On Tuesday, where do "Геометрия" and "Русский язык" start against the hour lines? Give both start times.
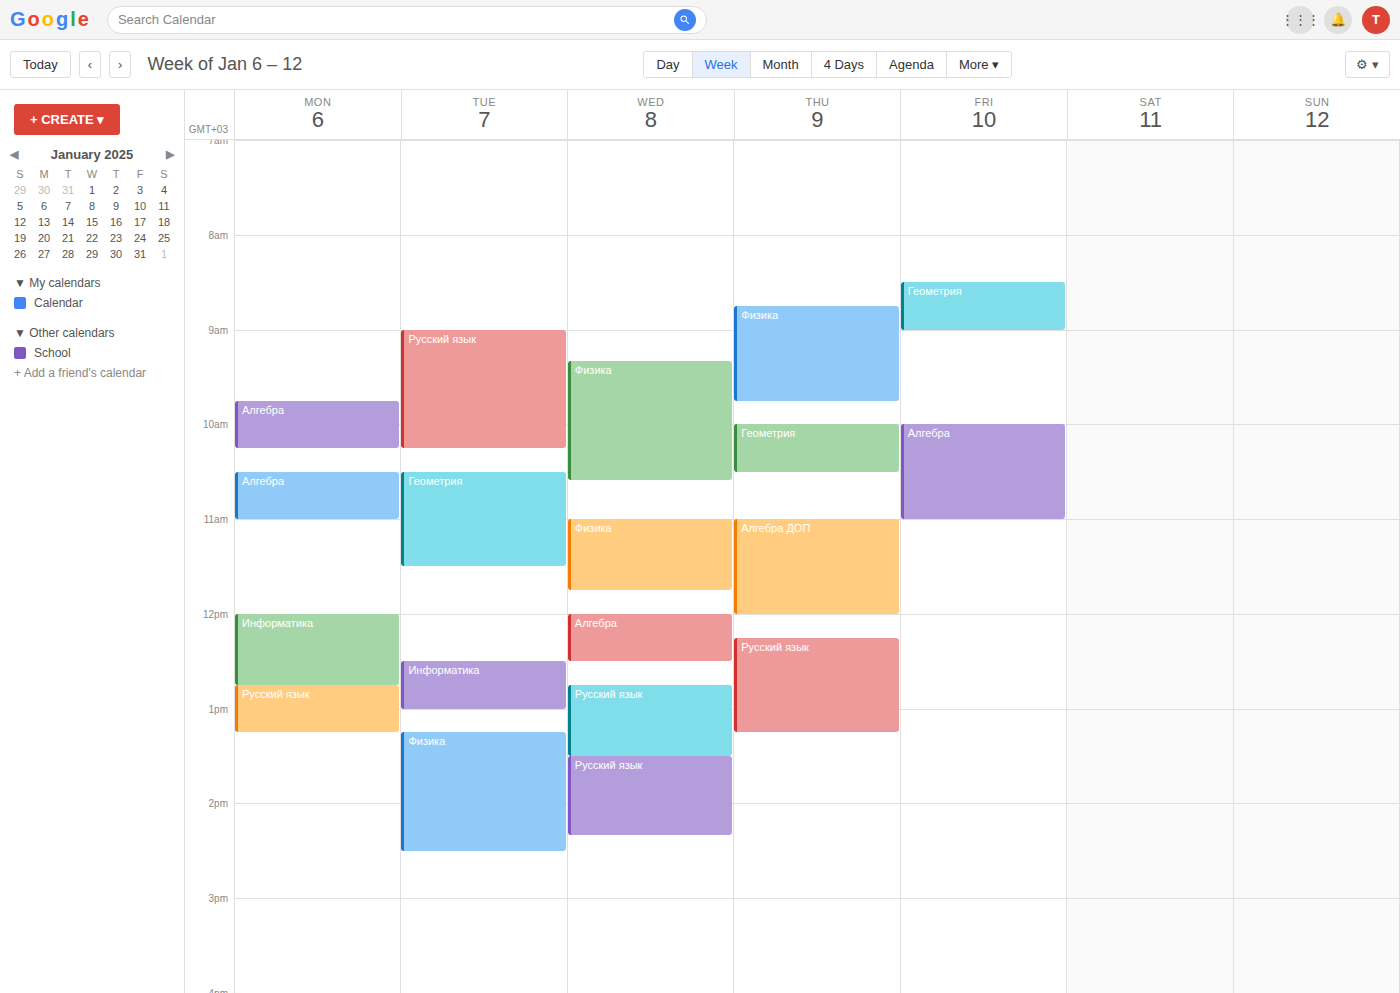
"Геометрия": 10:30 AM, halfway between the 10 AM and 11 AM lines. "Русский язык": 9:00 AM, exactly on the 9 AM line.